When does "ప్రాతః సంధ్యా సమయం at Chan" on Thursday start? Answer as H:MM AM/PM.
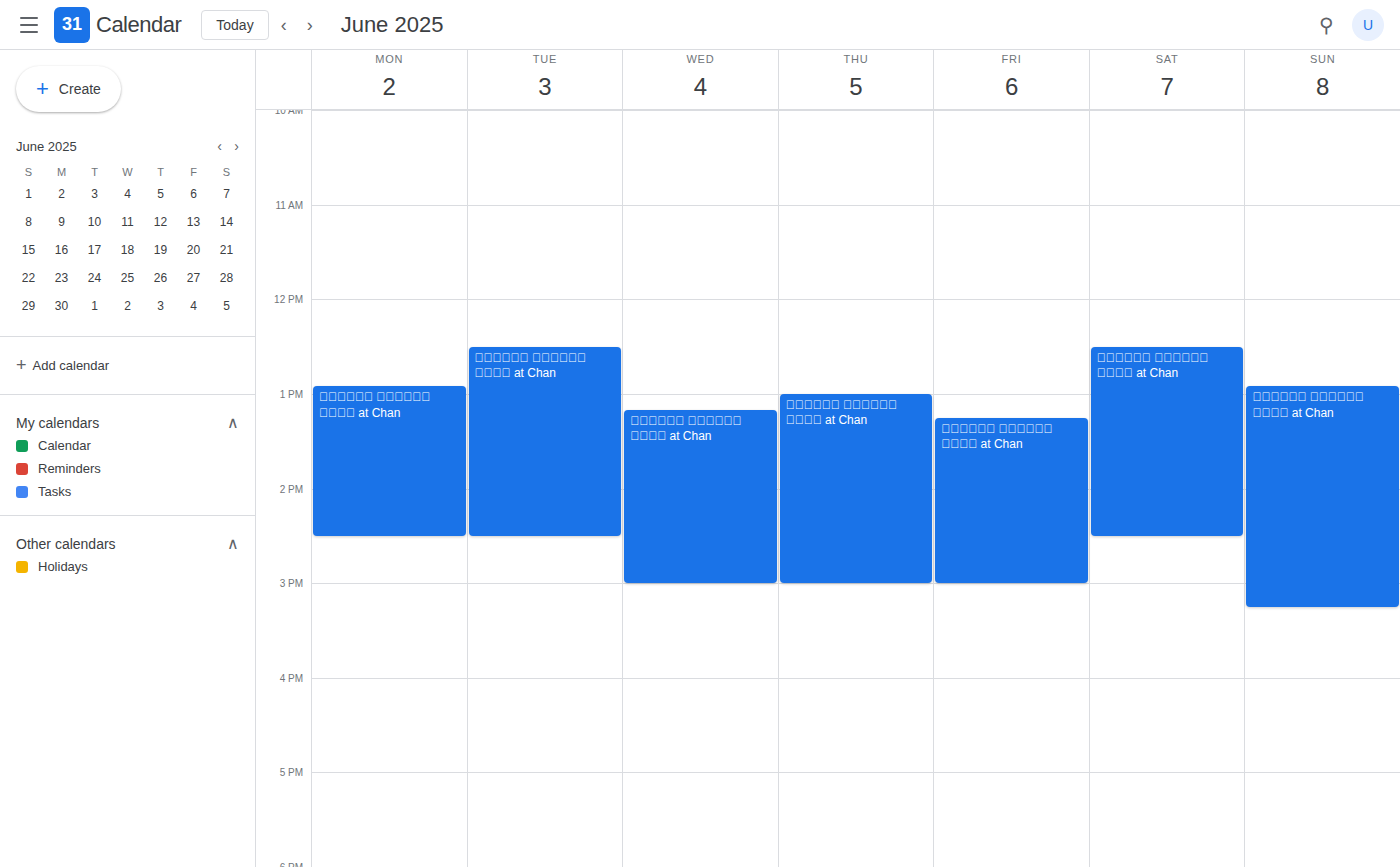
1:00 PM